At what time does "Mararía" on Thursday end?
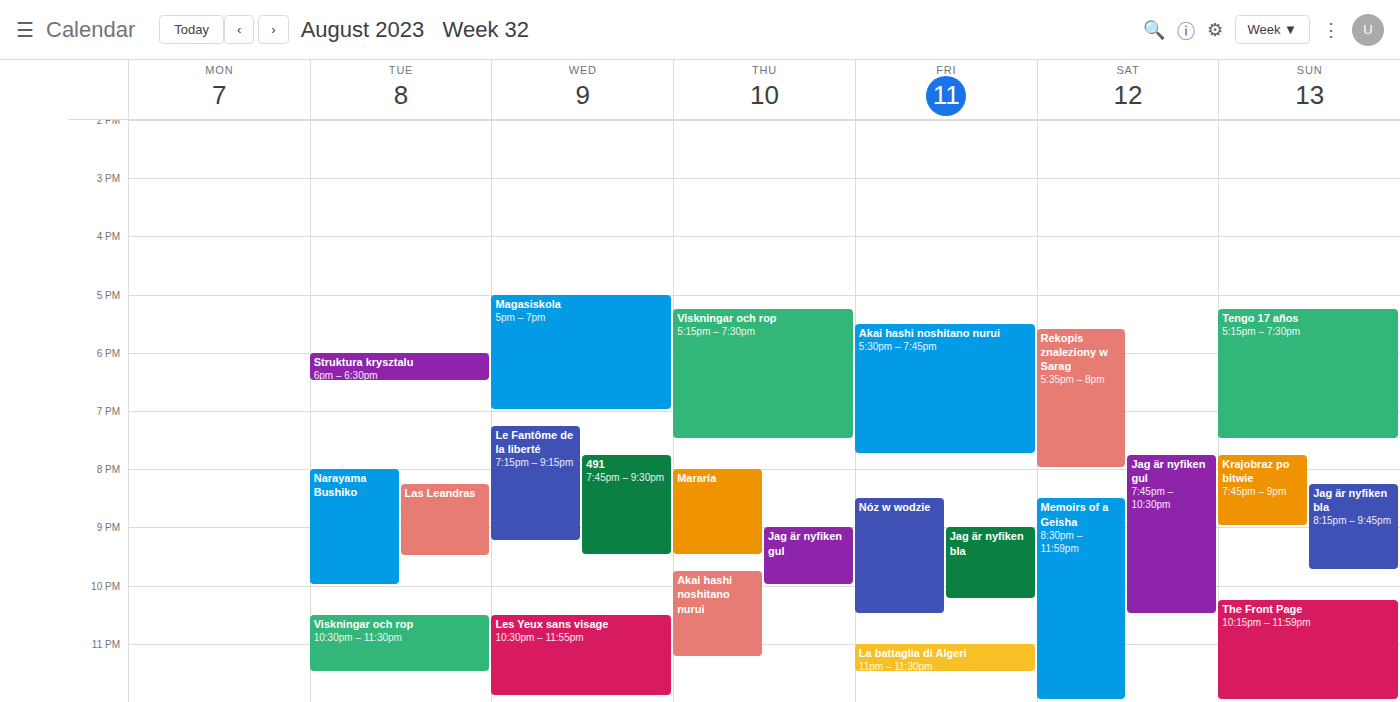
21:30